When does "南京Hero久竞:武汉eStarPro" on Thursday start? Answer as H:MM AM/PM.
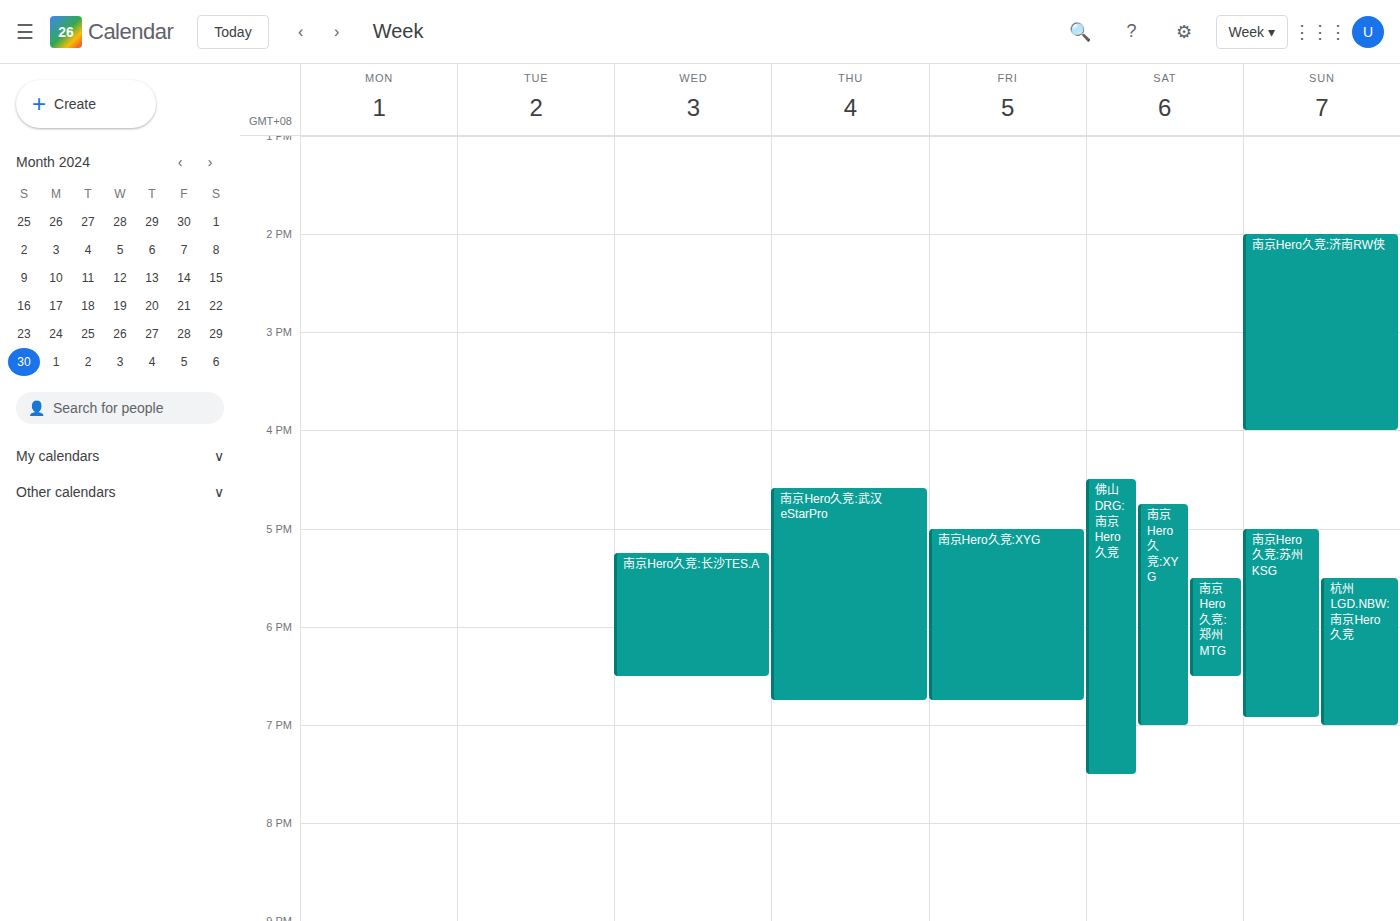
4:35 PM